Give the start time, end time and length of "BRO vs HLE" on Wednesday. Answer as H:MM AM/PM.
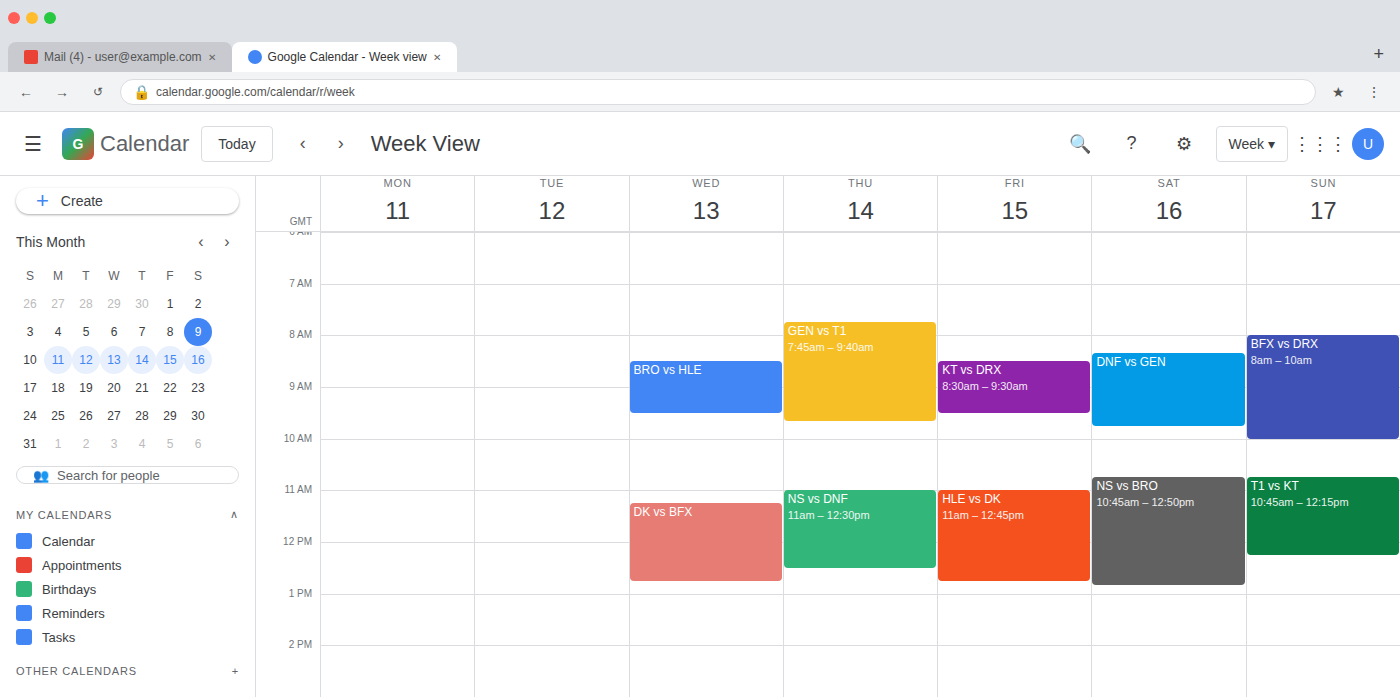
8:30 AM to 9:30 AM, 1 hour